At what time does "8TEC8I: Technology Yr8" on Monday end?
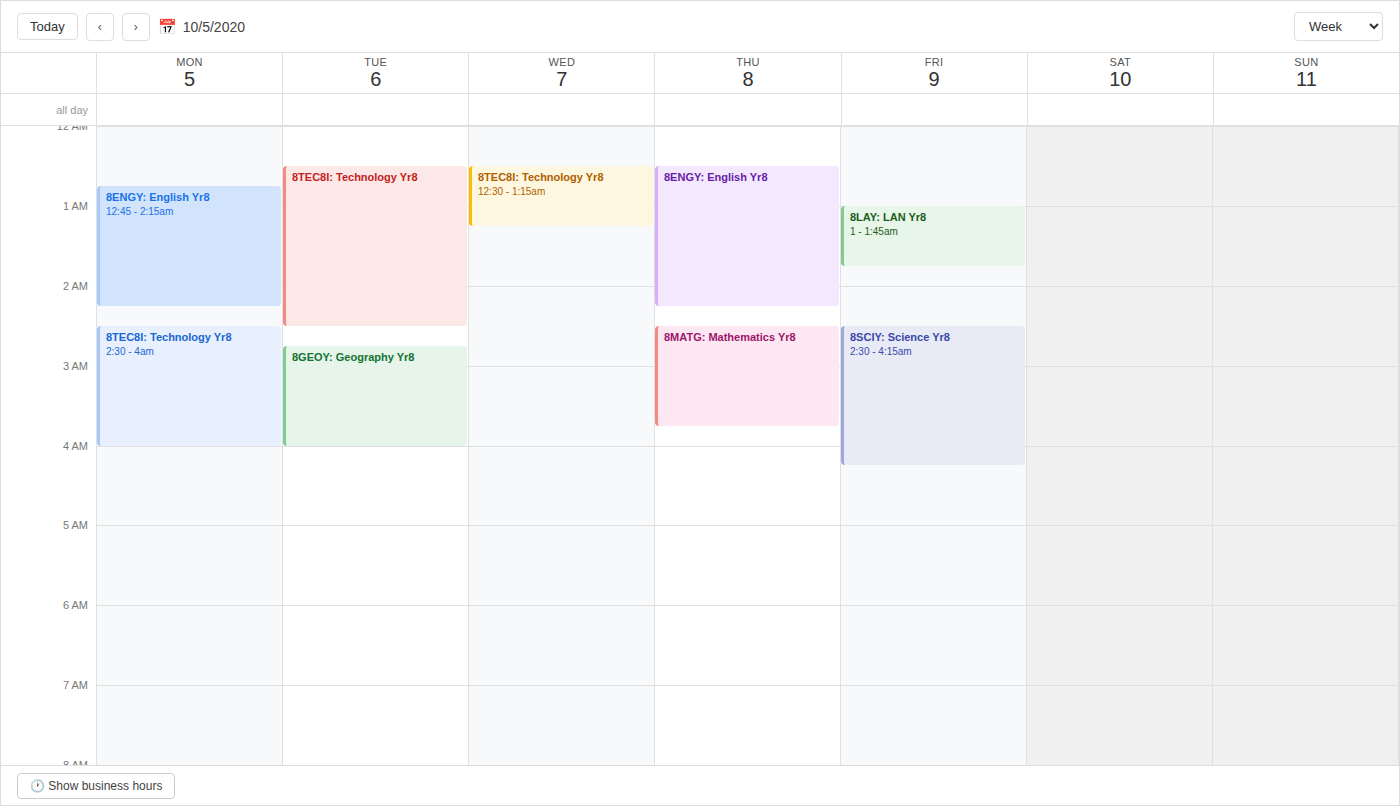
4:00 AM